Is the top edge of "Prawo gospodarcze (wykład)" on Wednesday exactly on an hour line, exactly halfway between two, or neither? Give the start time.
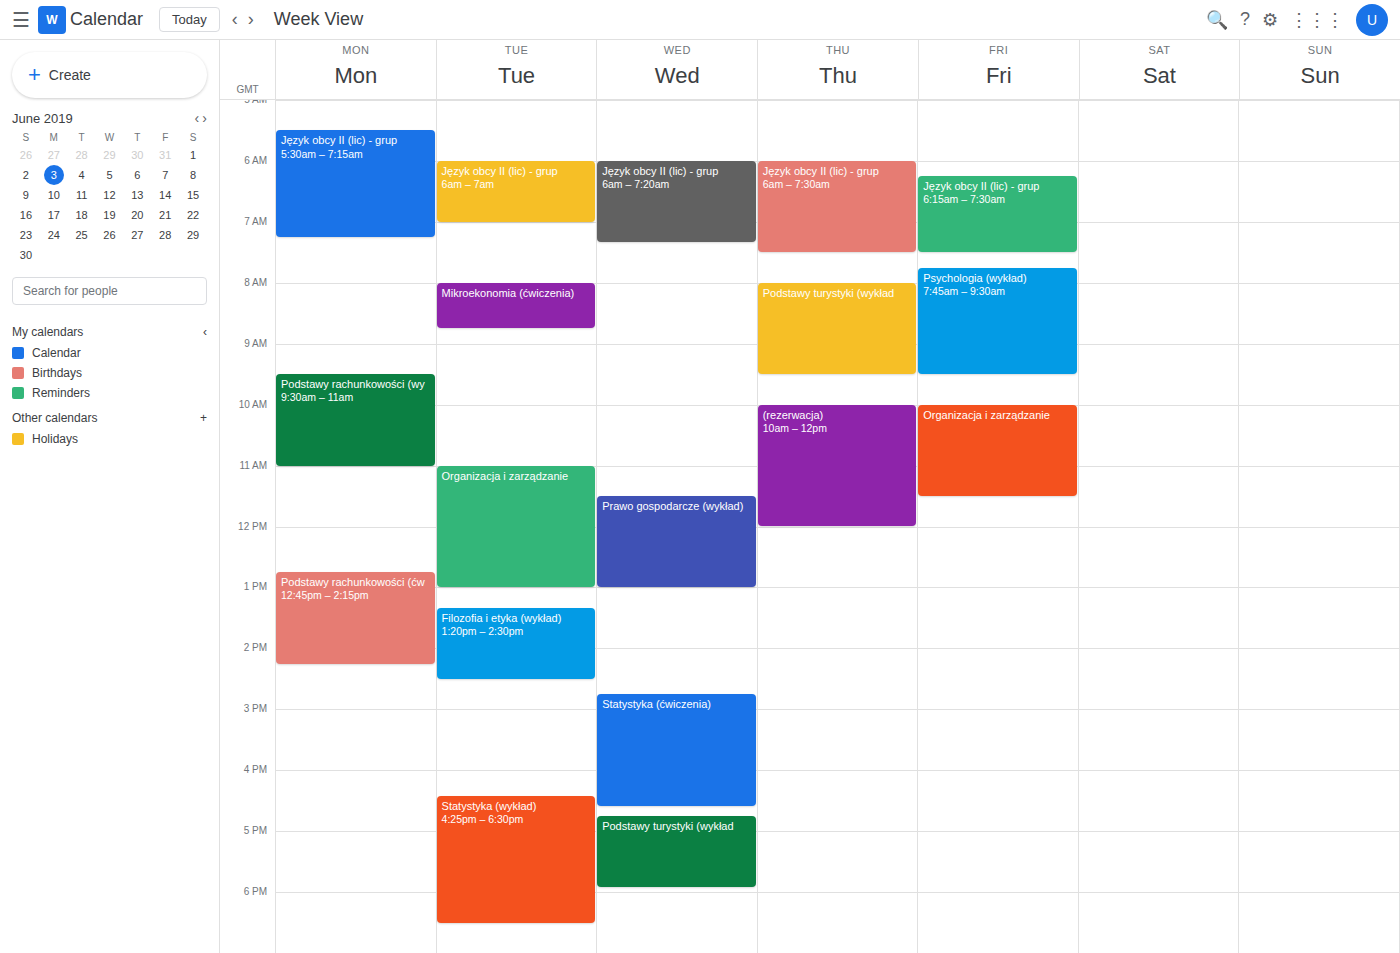
11:30 AM -- halfway between the 11 AM and 12 PM lines.